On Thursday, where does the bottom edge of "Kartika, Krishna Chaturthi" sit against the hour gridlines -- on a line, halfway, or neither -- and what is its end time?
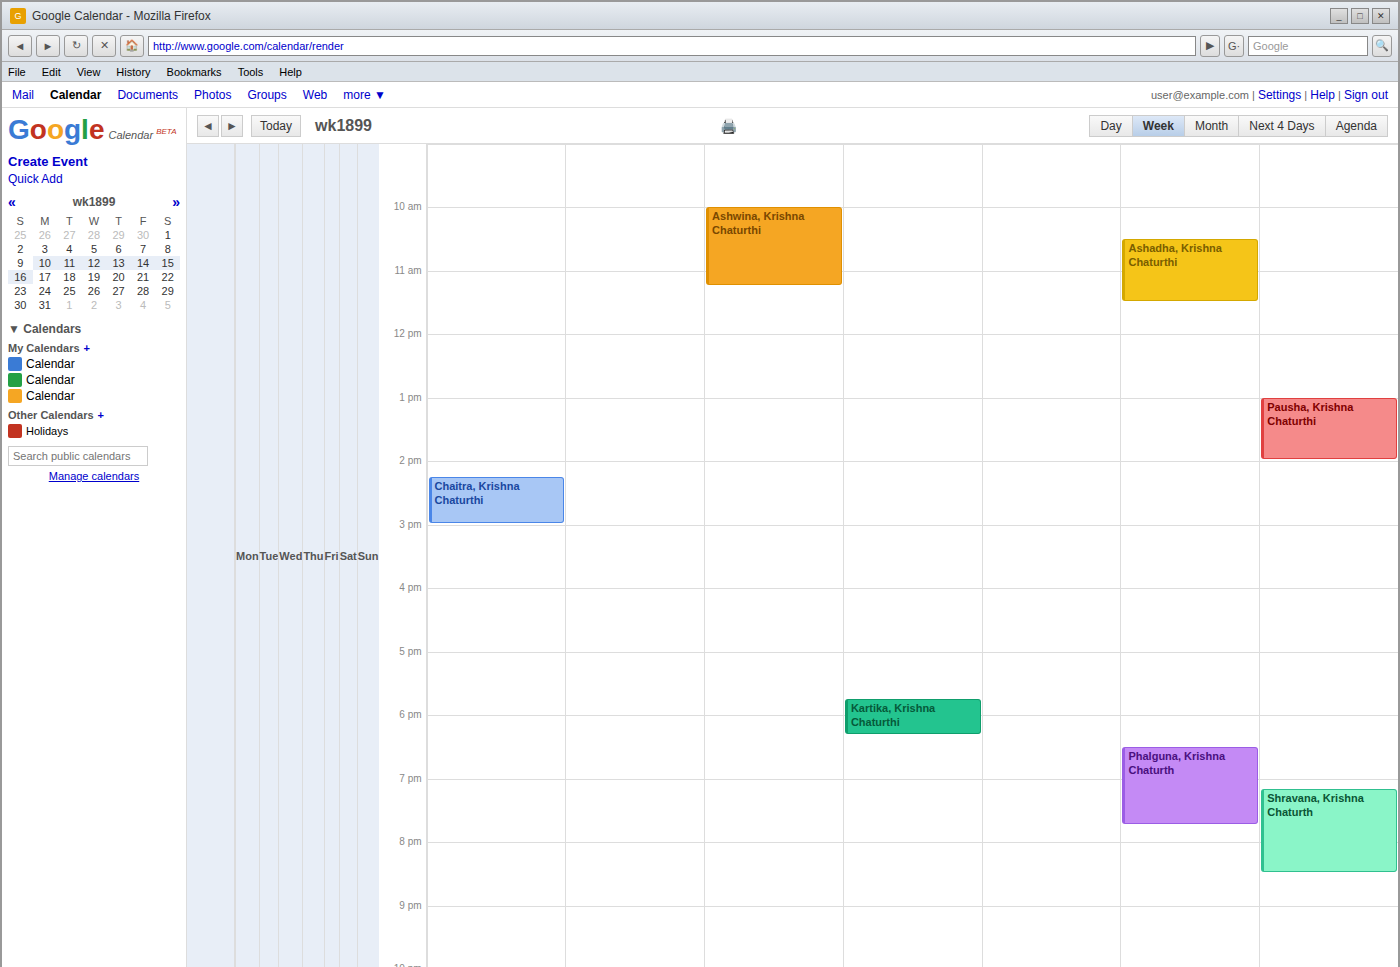
18:20 -- neither: 20 minutes below the 18:00 line and 40 minutes above the 19:00 line.